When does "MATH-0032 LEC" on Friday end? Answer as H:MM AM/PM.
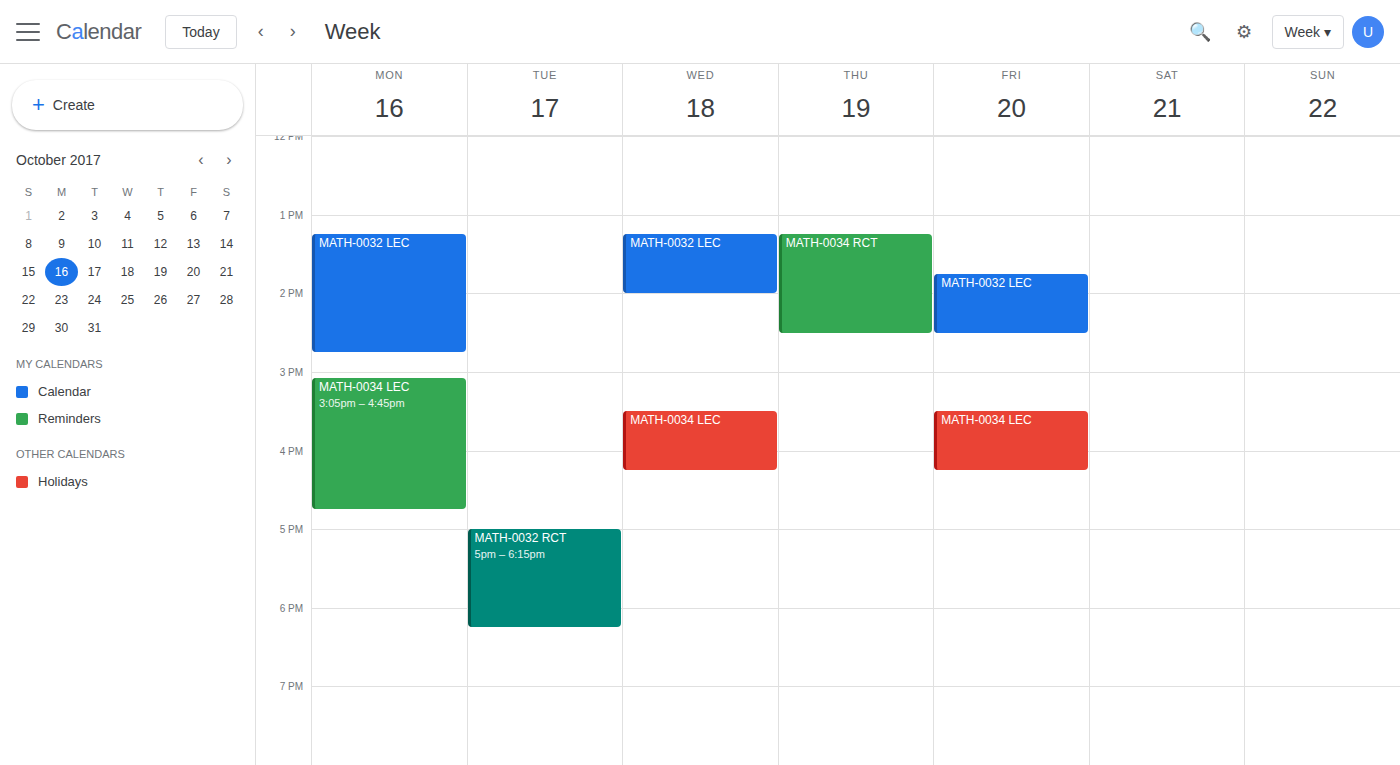
2:30 PM